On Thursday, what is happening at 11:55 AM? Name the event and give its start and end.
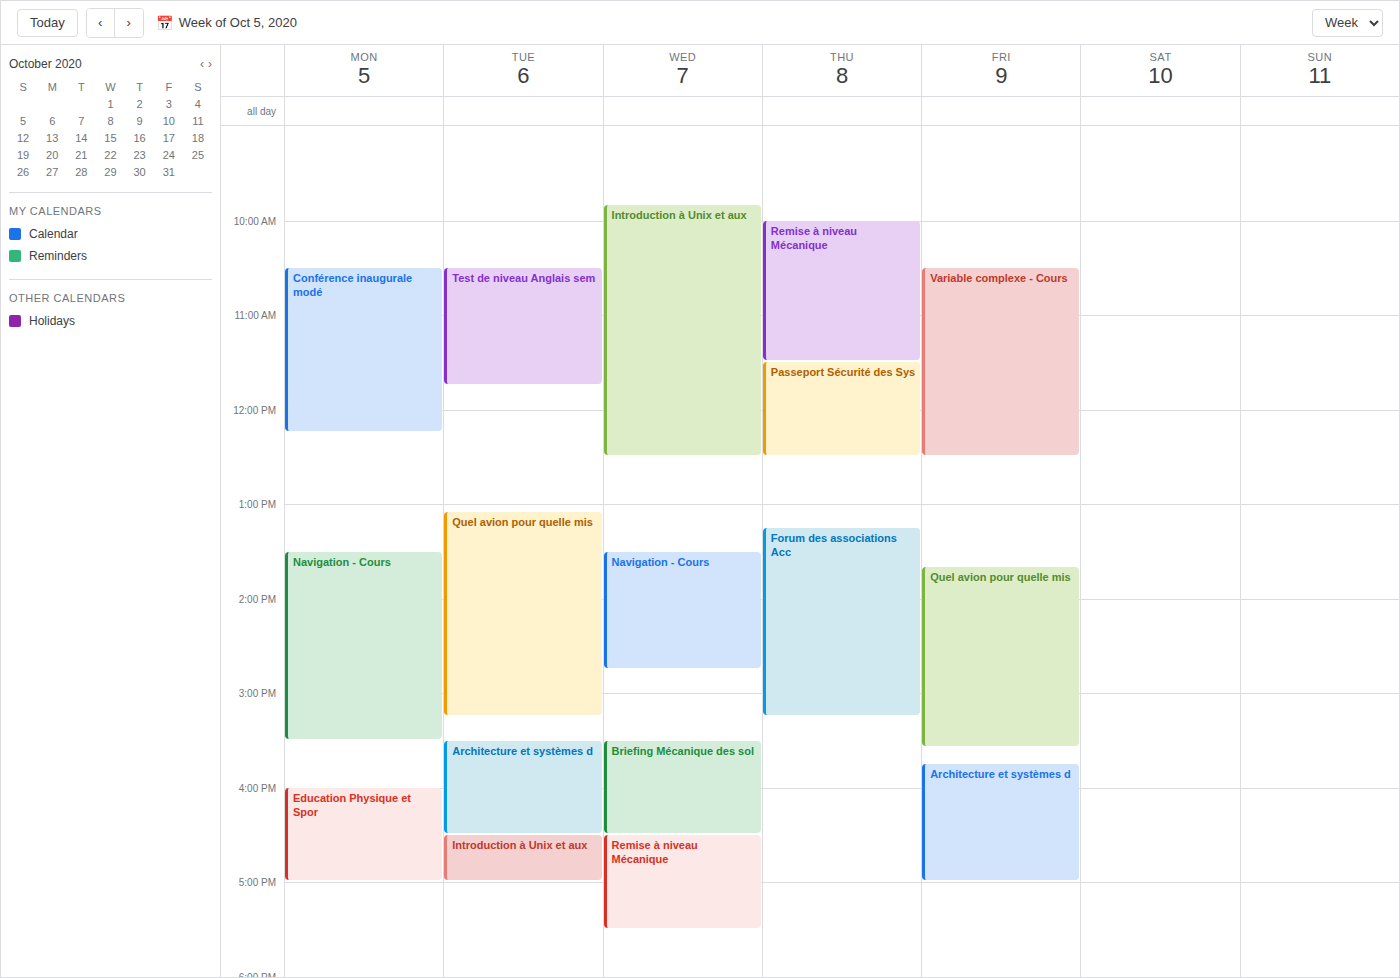
"Passeport Sécurité des Sys", 11:30 AM to 12:30 PM